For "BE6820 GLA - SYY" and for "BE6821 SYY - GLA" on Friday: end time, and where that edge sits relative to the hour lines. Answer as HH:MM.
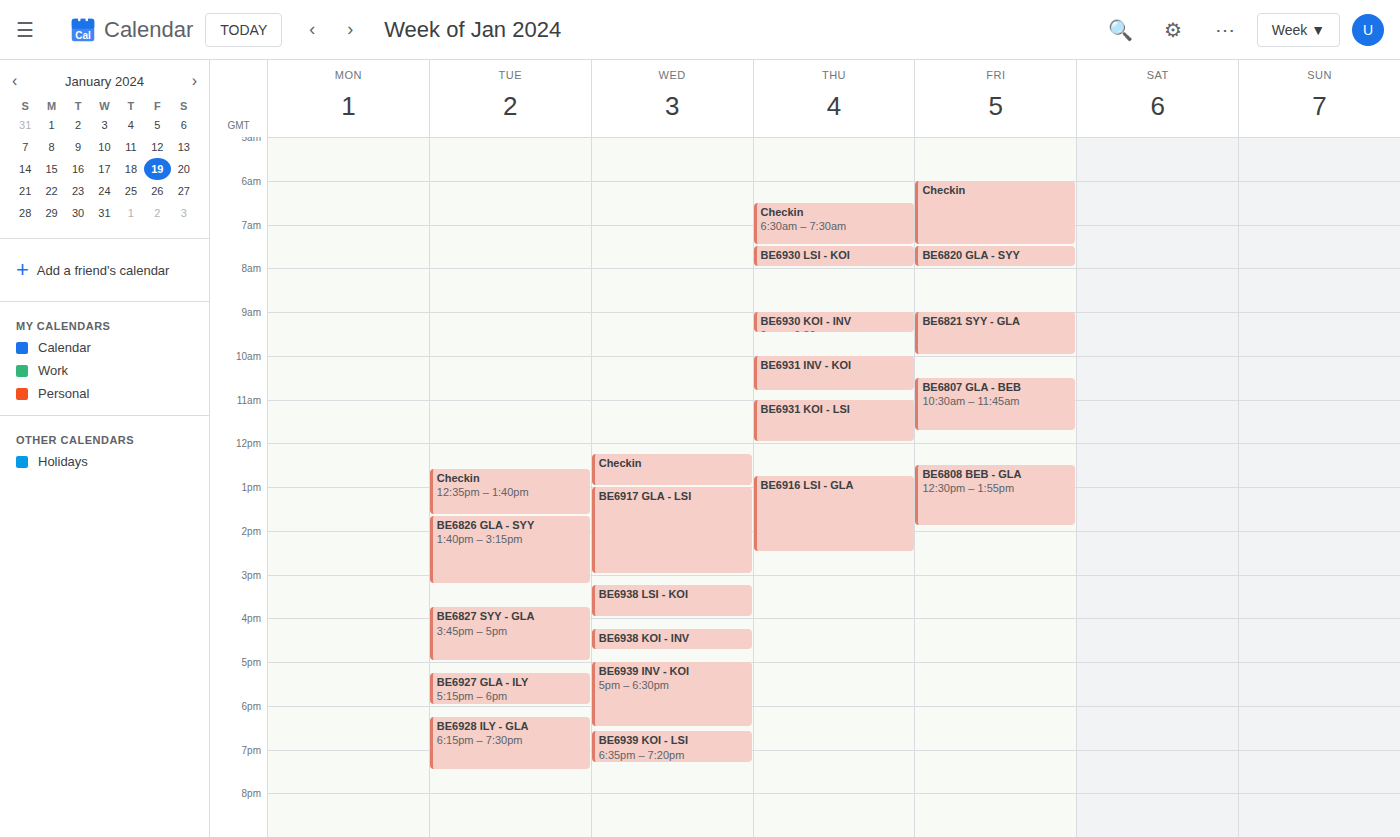
"BE6820 GLA - SYY": 08:00, exactly on the 08:00 line. "BE6821 SYY - GLA": 10:00, exactly on the 10:00 line.